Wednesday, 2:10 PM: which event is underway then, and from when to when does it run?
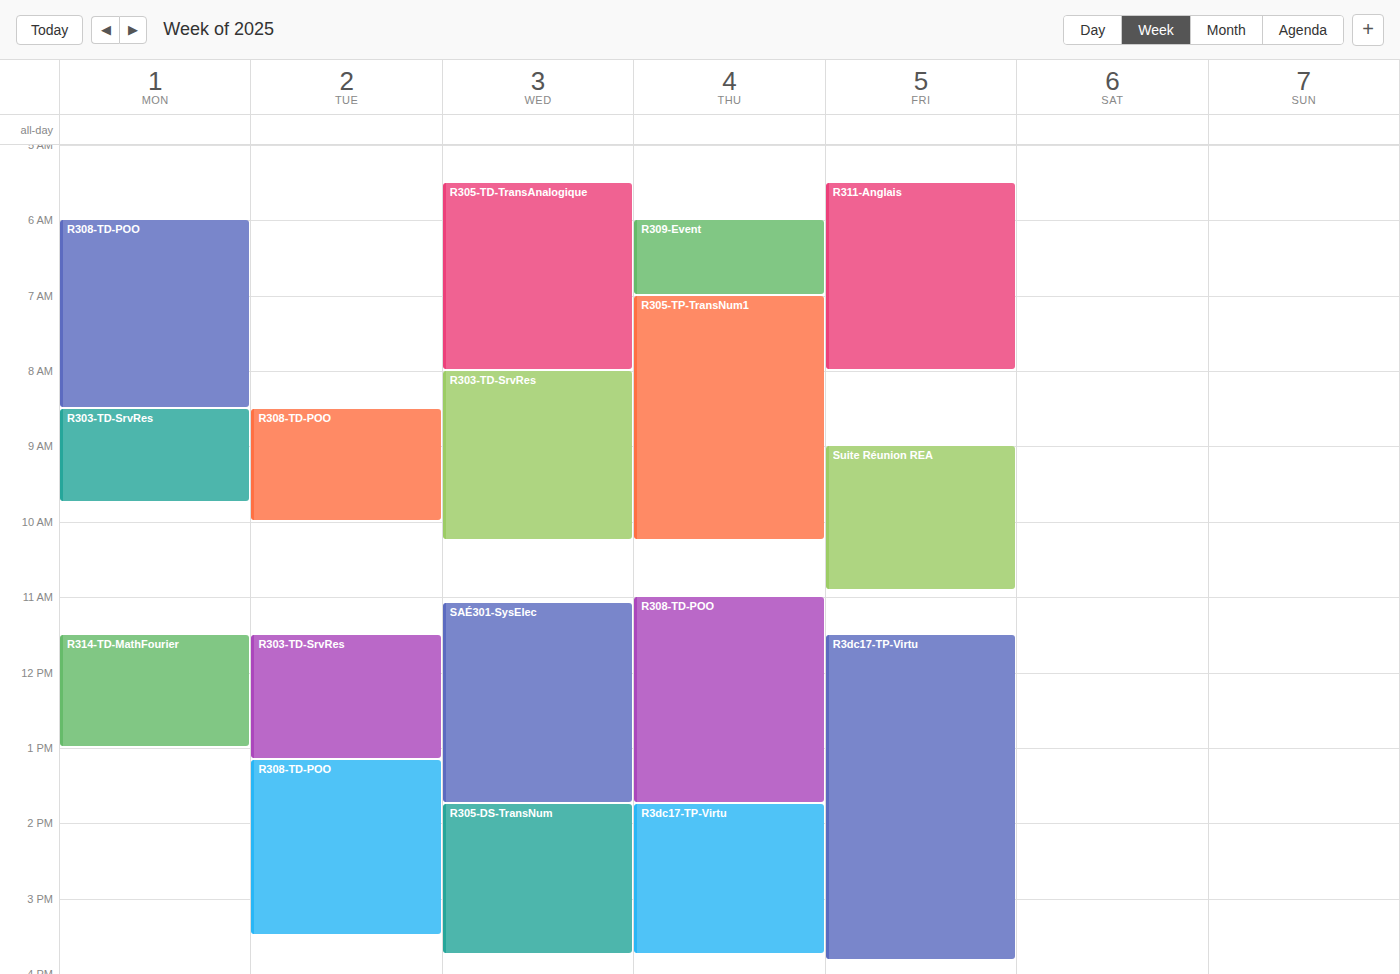
"R305-DS-TransNum", 1:45 PM to 3:45 PM